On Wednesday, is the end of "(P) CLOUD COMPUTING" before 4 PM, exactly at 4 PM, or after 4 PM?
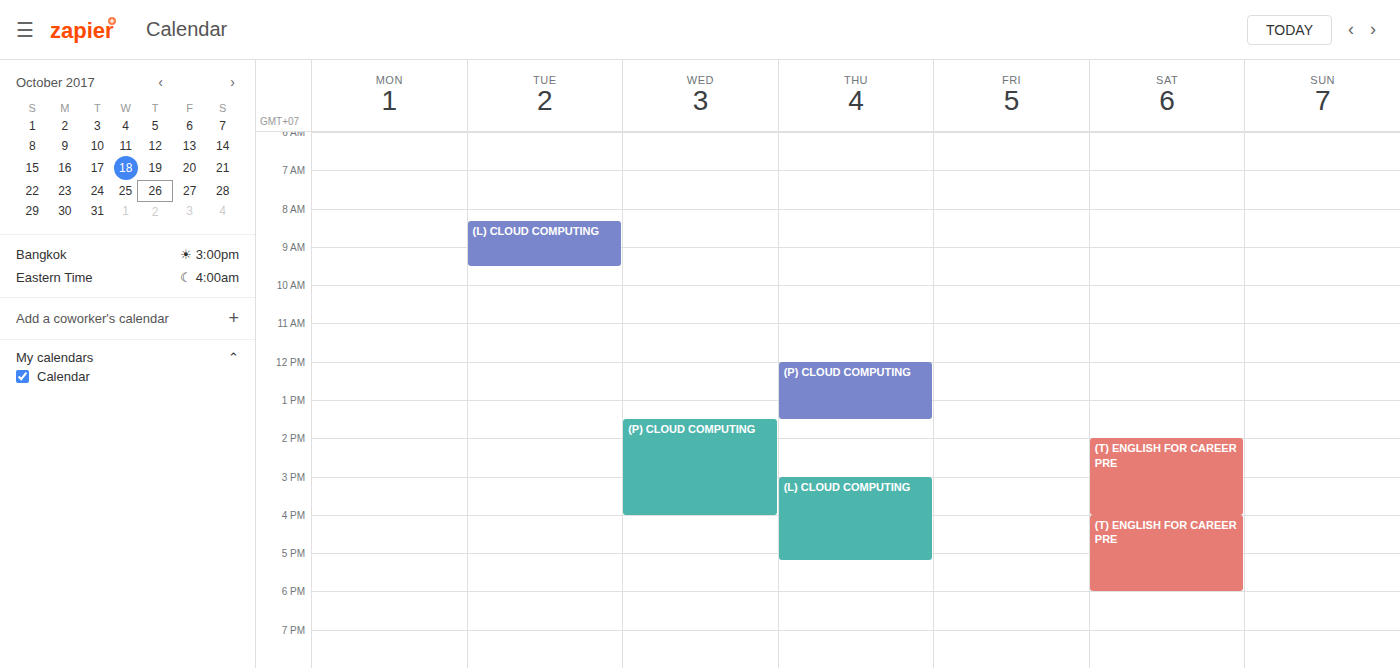
4:00 PM -- exactly at 4 PM, on the 4 PM line.